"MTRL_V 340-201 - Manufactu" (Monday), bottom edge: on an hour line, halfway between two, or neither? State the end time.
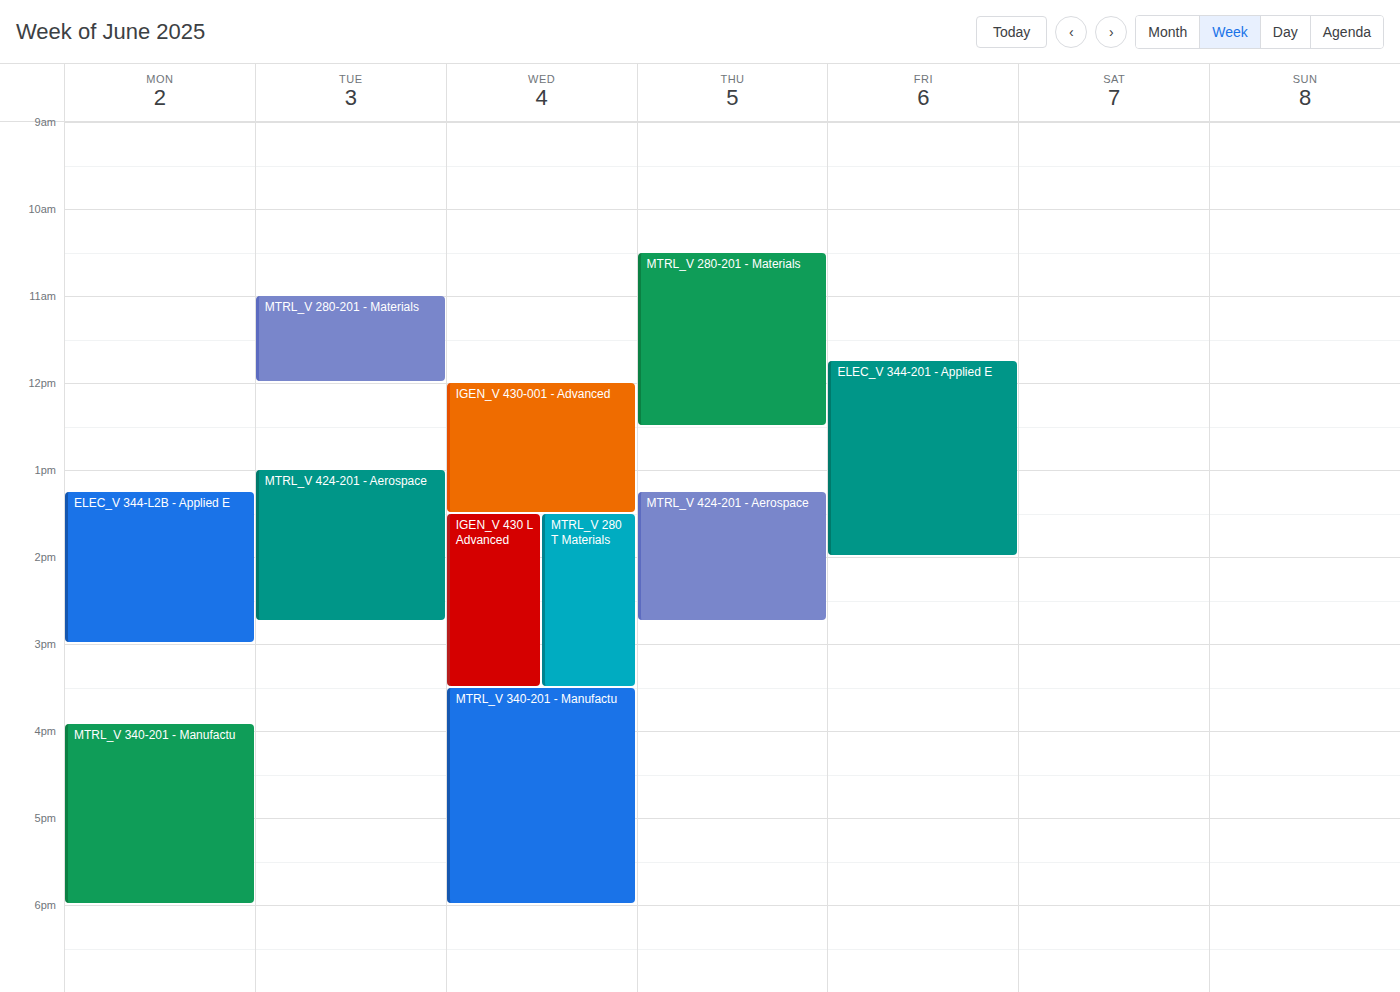
6:00 PM -- exactly on the 6 PM line.